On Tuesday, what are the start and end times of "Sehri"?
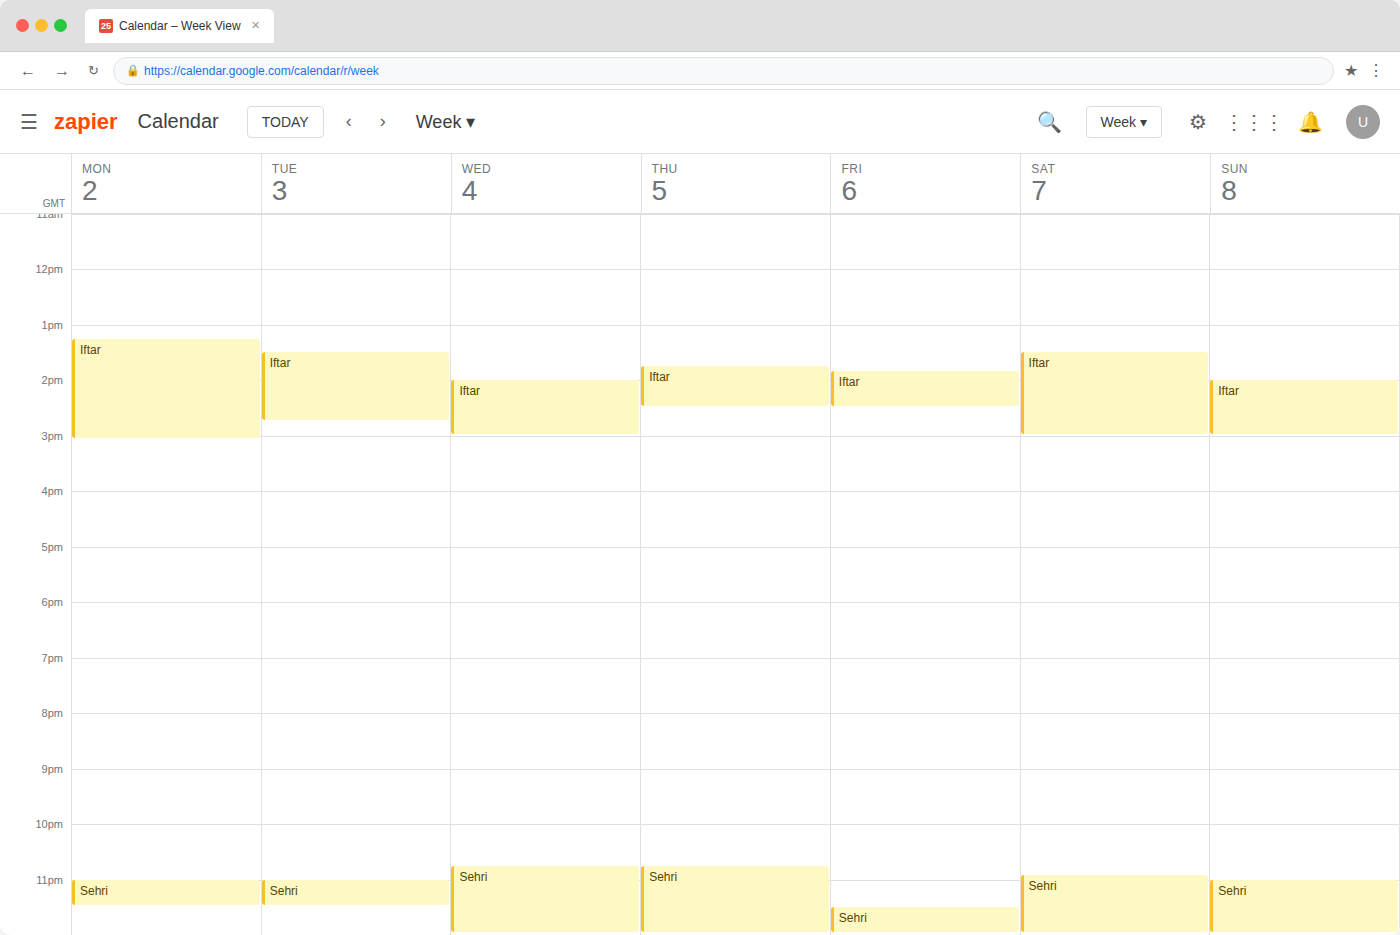
11:00 PM to 11:30 PM